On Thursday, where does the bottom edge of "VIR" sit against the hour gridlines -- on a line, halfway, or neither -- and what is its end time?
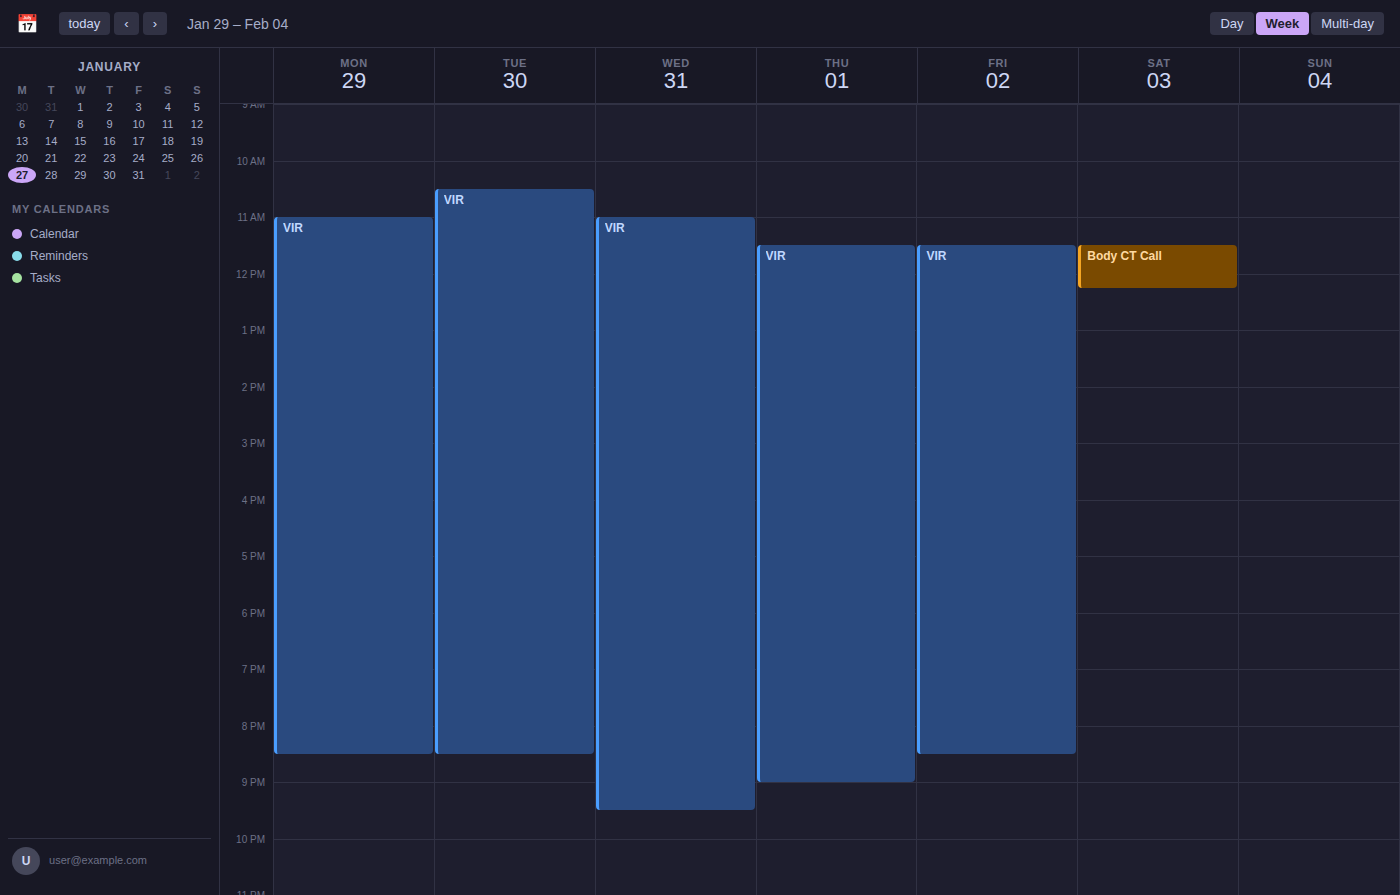
9:00 PM -- exactly on the 9 PM line.